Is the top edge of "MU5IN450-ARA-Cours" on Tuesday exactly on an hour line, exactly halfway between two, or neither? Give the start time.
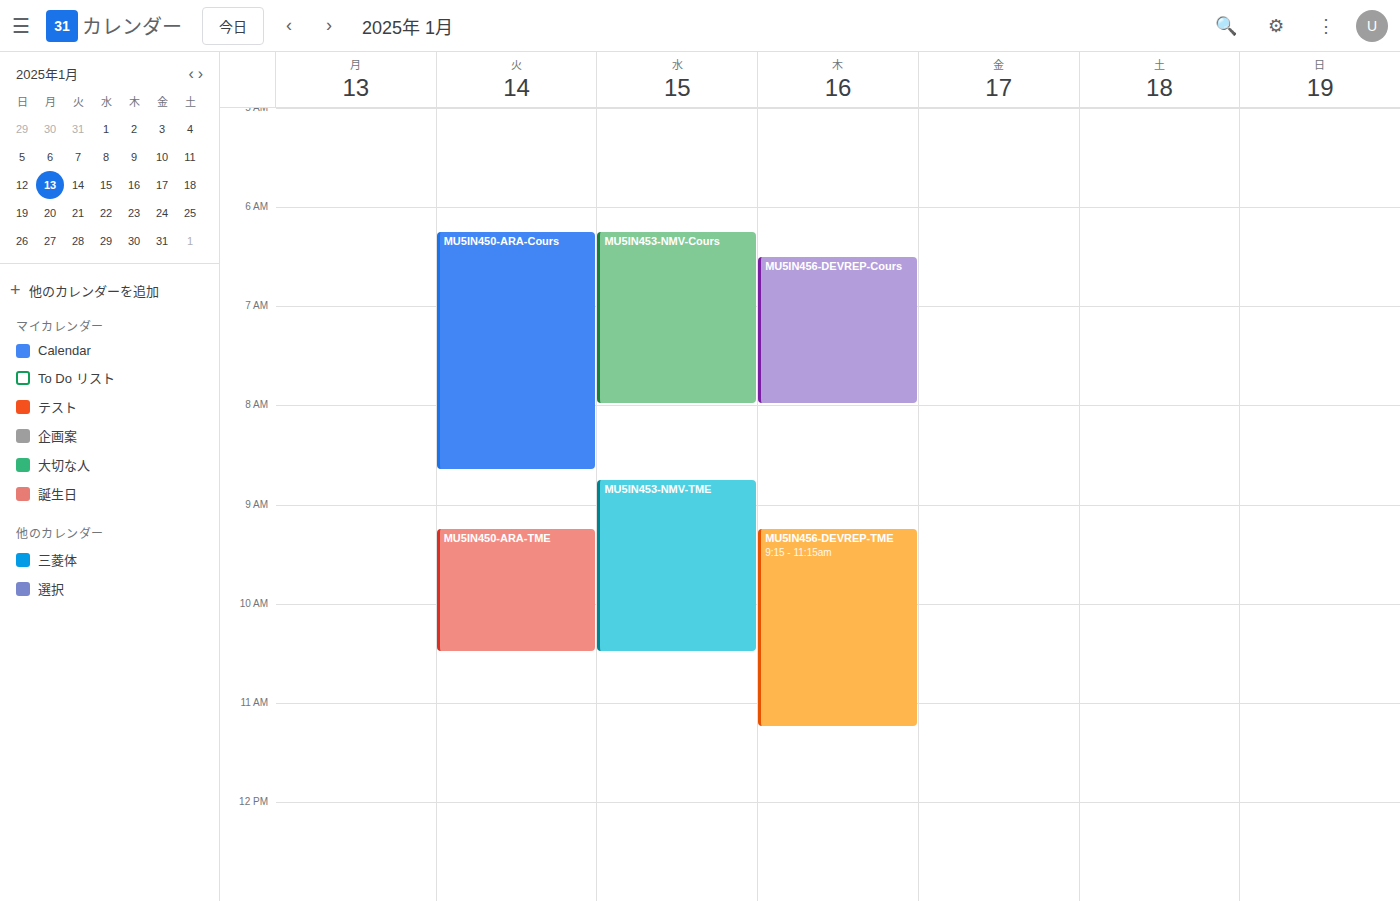
6:15 AM -- neither: a quarter of the way from the 6 AM line to the 7 AM line.